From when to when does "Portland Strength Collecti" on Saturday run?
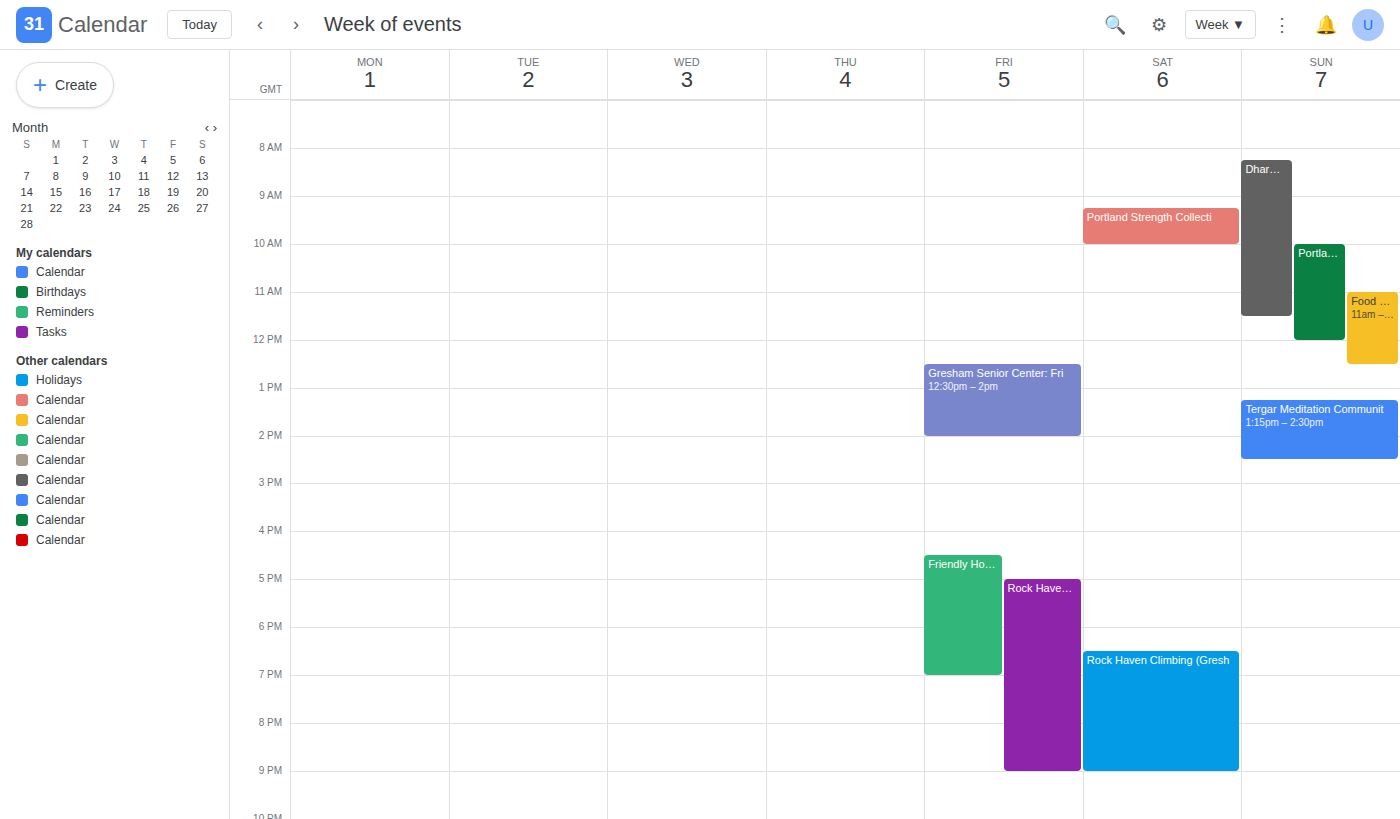
9:15 AM to 10:00 AM